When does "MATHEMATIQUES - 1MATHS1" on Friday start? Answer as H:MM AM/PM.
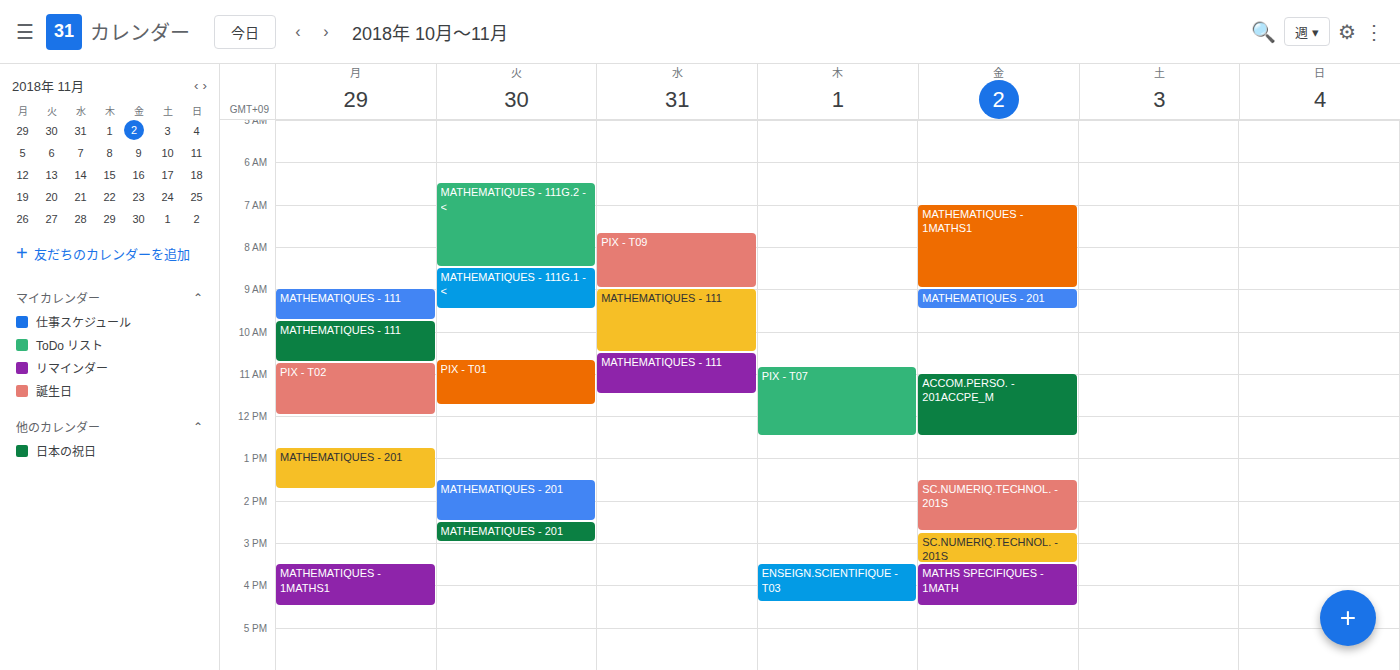
7:00 AM